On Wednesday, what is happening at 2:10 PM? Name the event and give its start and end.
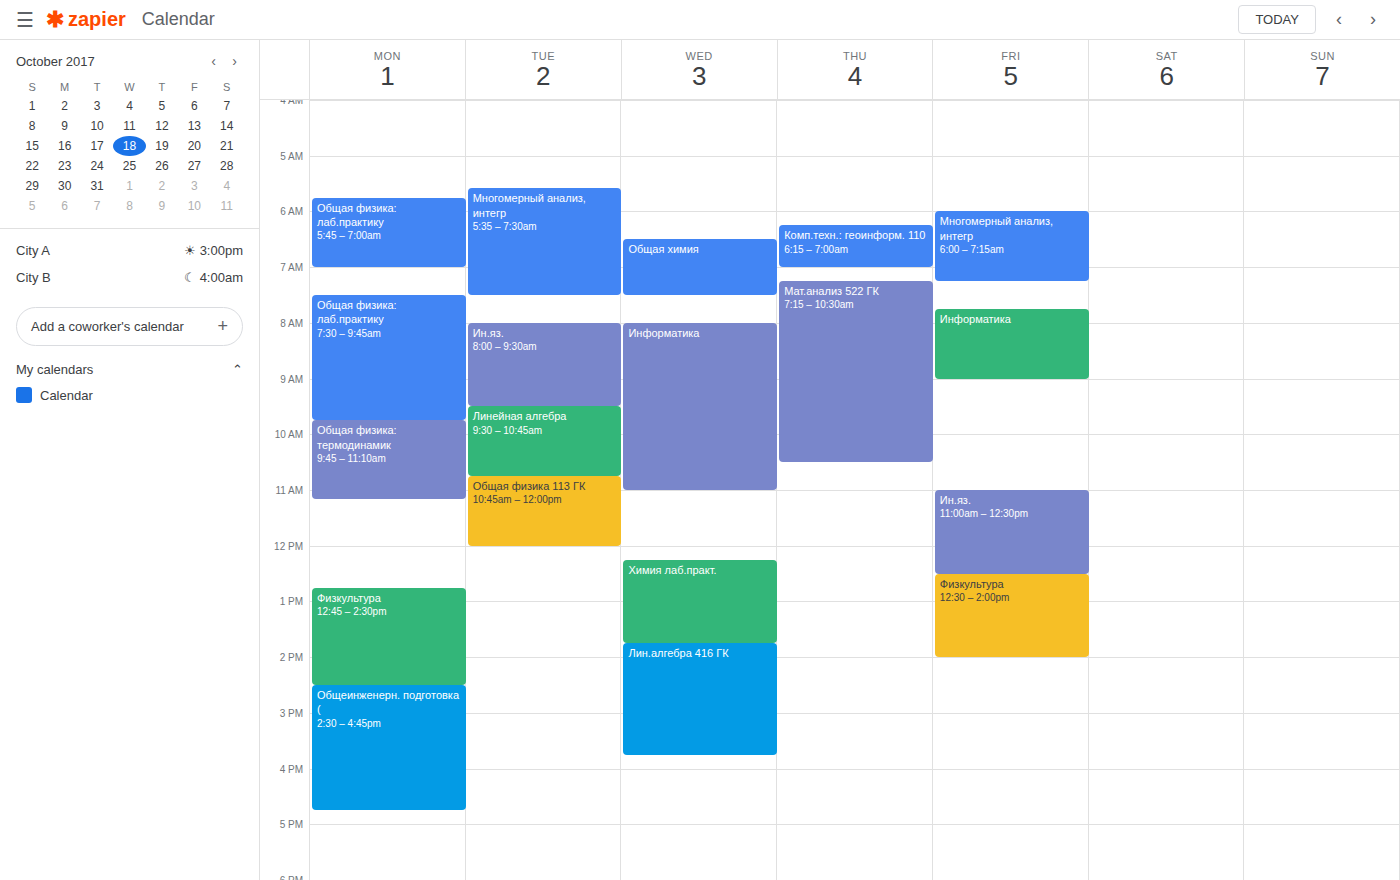
"Лин.алгебра 416 ГК", 1:45 PM to 3:45 PM